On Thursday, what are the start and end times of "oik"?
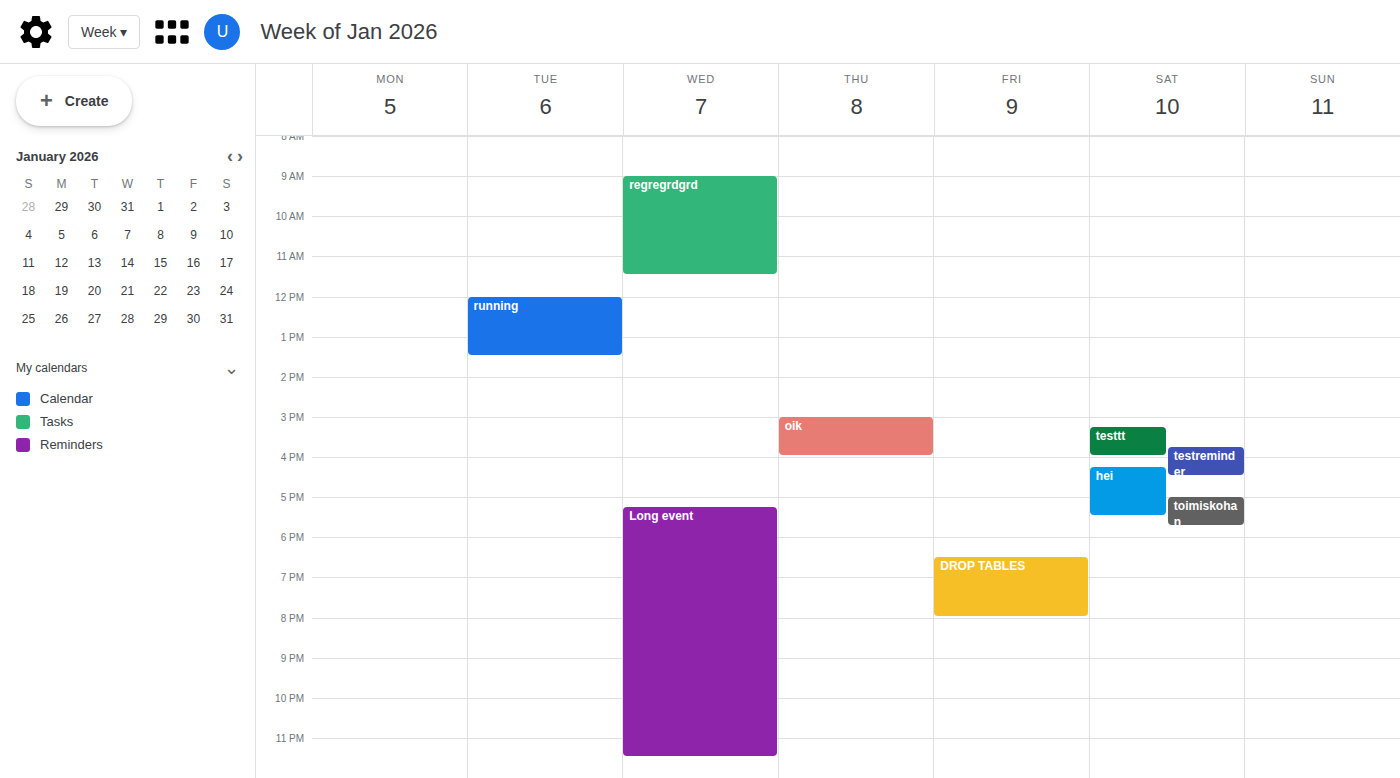
3:00 PM to 4:00 PM